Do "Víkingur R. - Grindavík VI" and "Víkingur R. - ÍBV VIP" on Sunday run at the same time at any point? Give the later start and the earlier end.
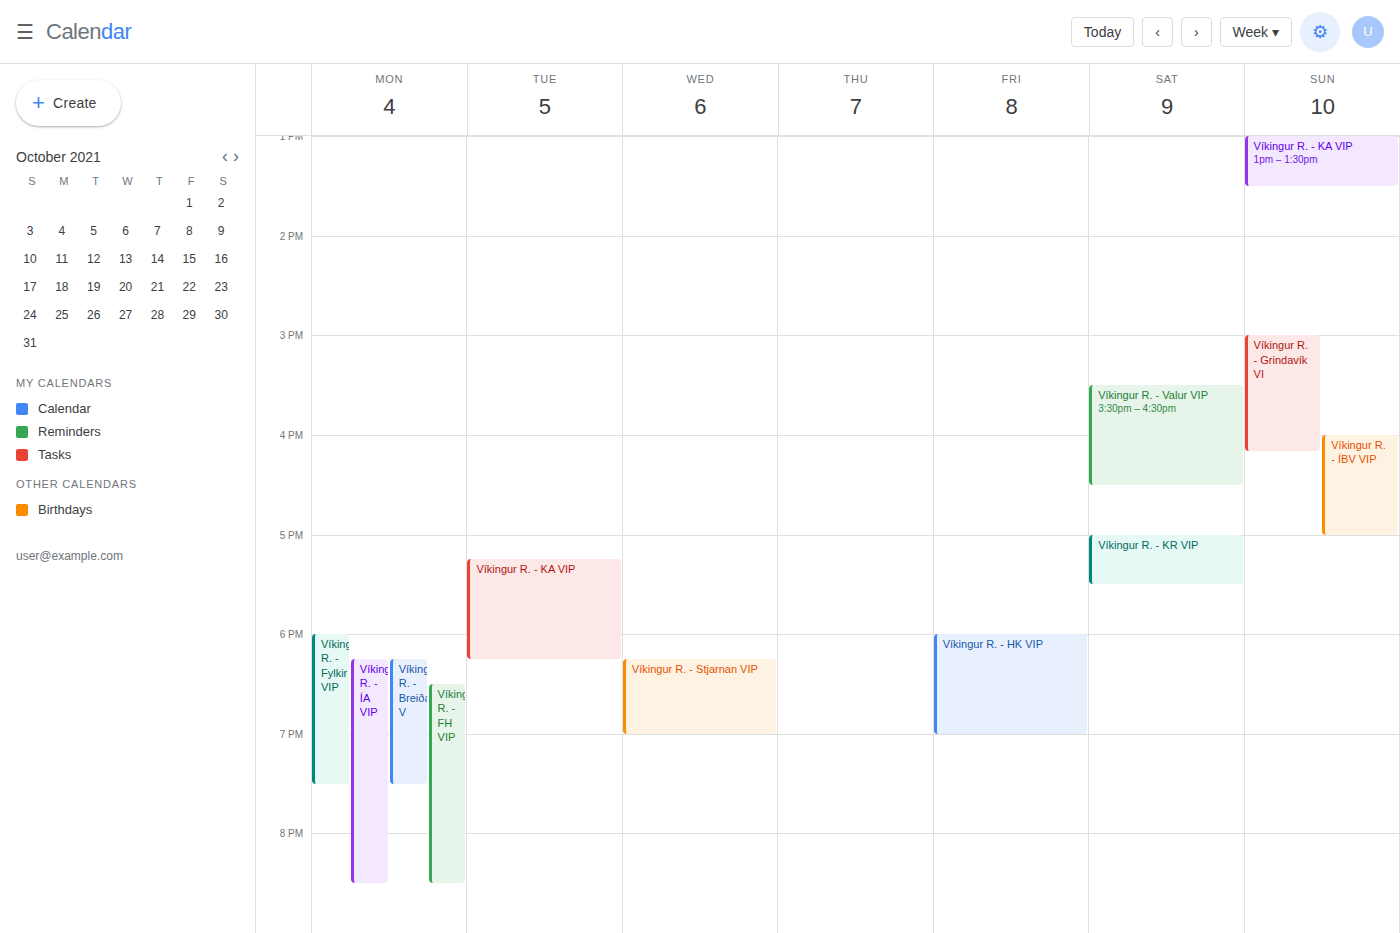
"Víkingur R. - ÍBV VIP" starts at 4:00 PM, before "Víkingur R. - Grindavík VI" ends at 4:10 PM -- they overlap.